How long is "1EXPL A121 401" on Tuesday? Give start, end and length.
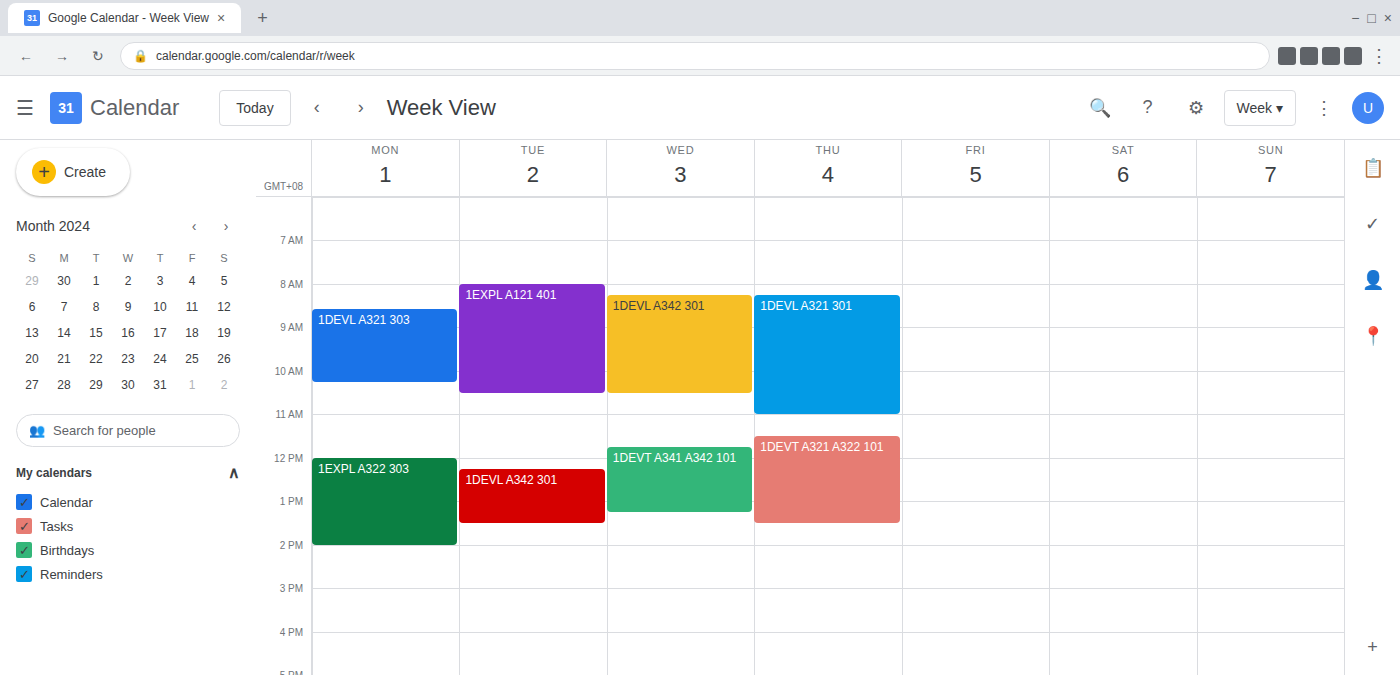
08:00 to 10:30, 2 hours 30 minutes